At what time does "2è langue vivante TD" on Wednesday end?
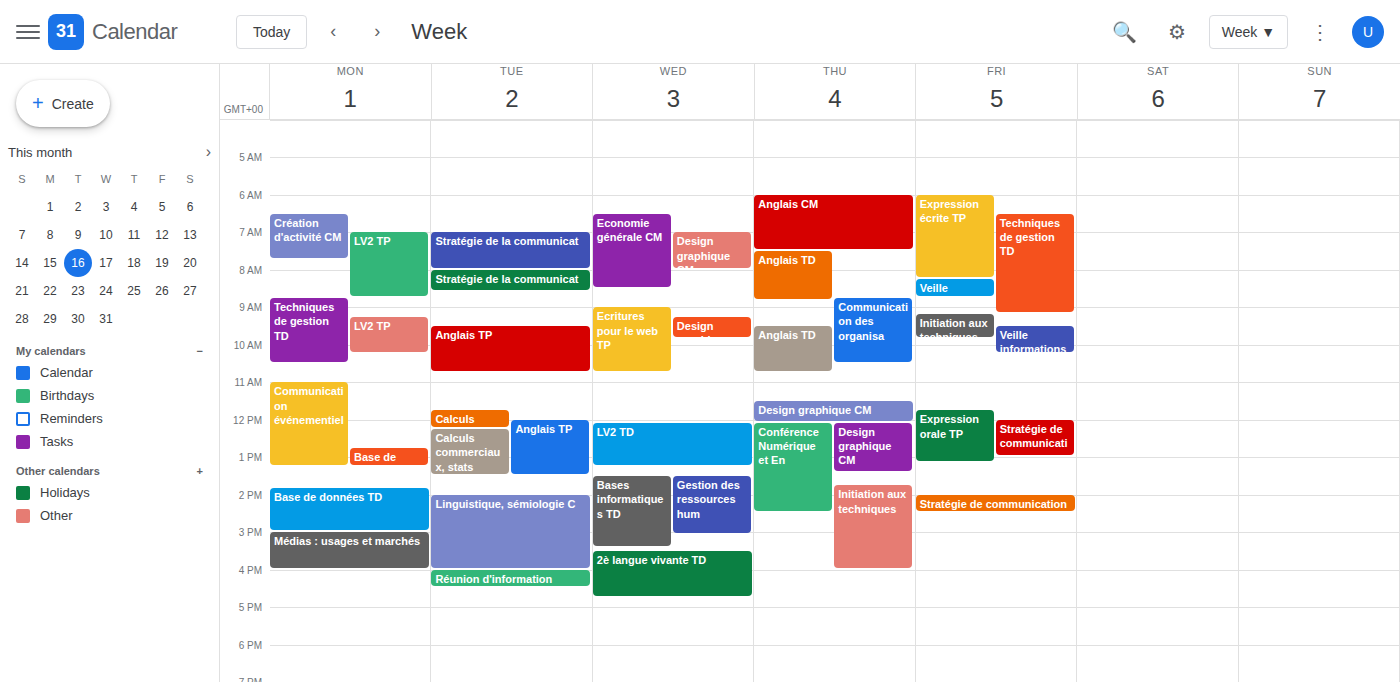
4:45 PM